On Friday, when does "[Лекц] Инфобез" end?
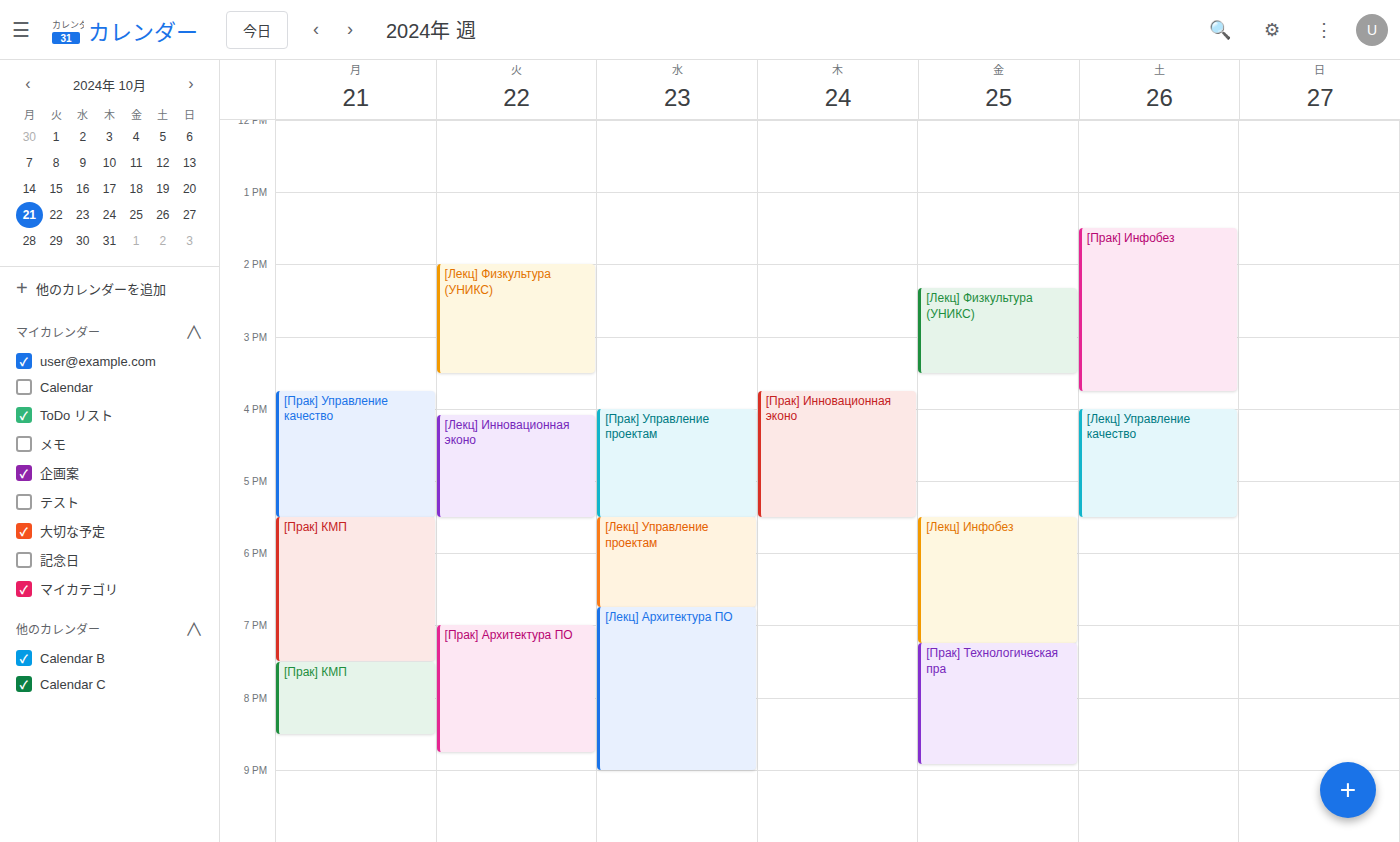
7:15 PM